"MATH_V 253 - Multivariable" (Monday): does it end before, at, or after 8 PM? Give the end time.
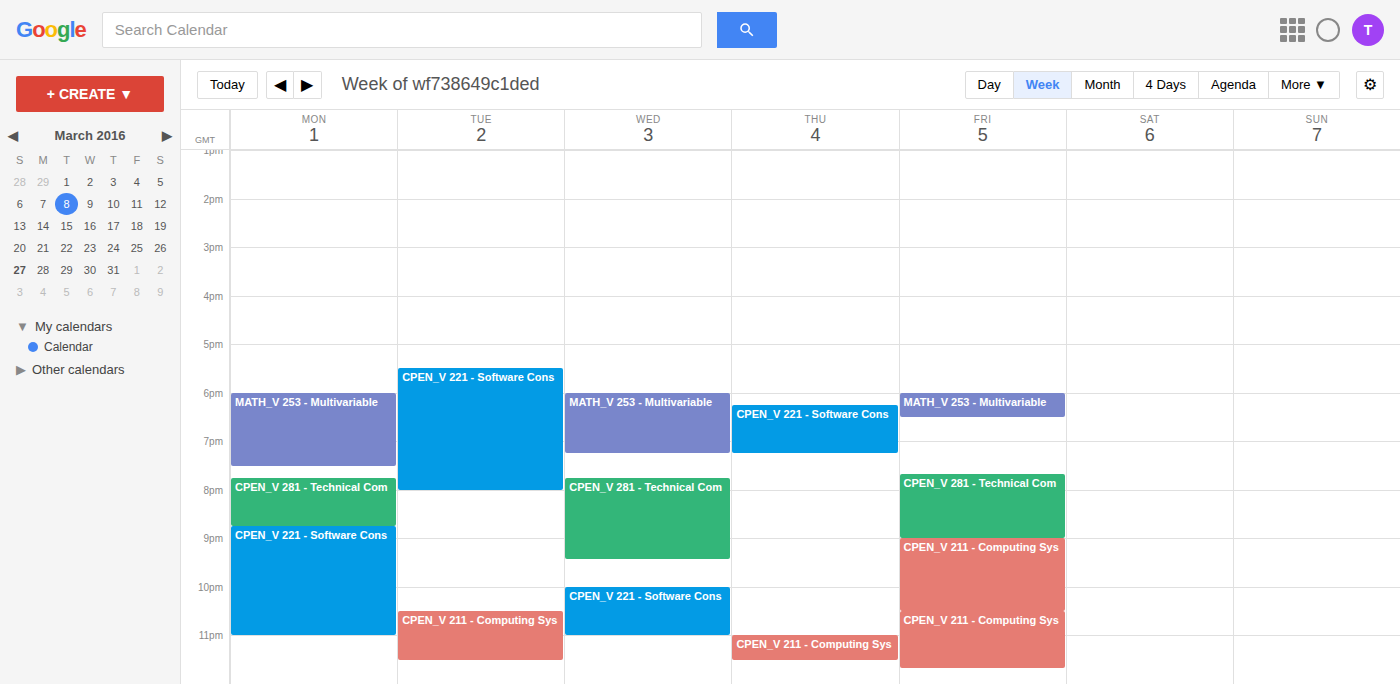
7:30 PM -- before 8 PM, 30 minutes above the 8 PM line.